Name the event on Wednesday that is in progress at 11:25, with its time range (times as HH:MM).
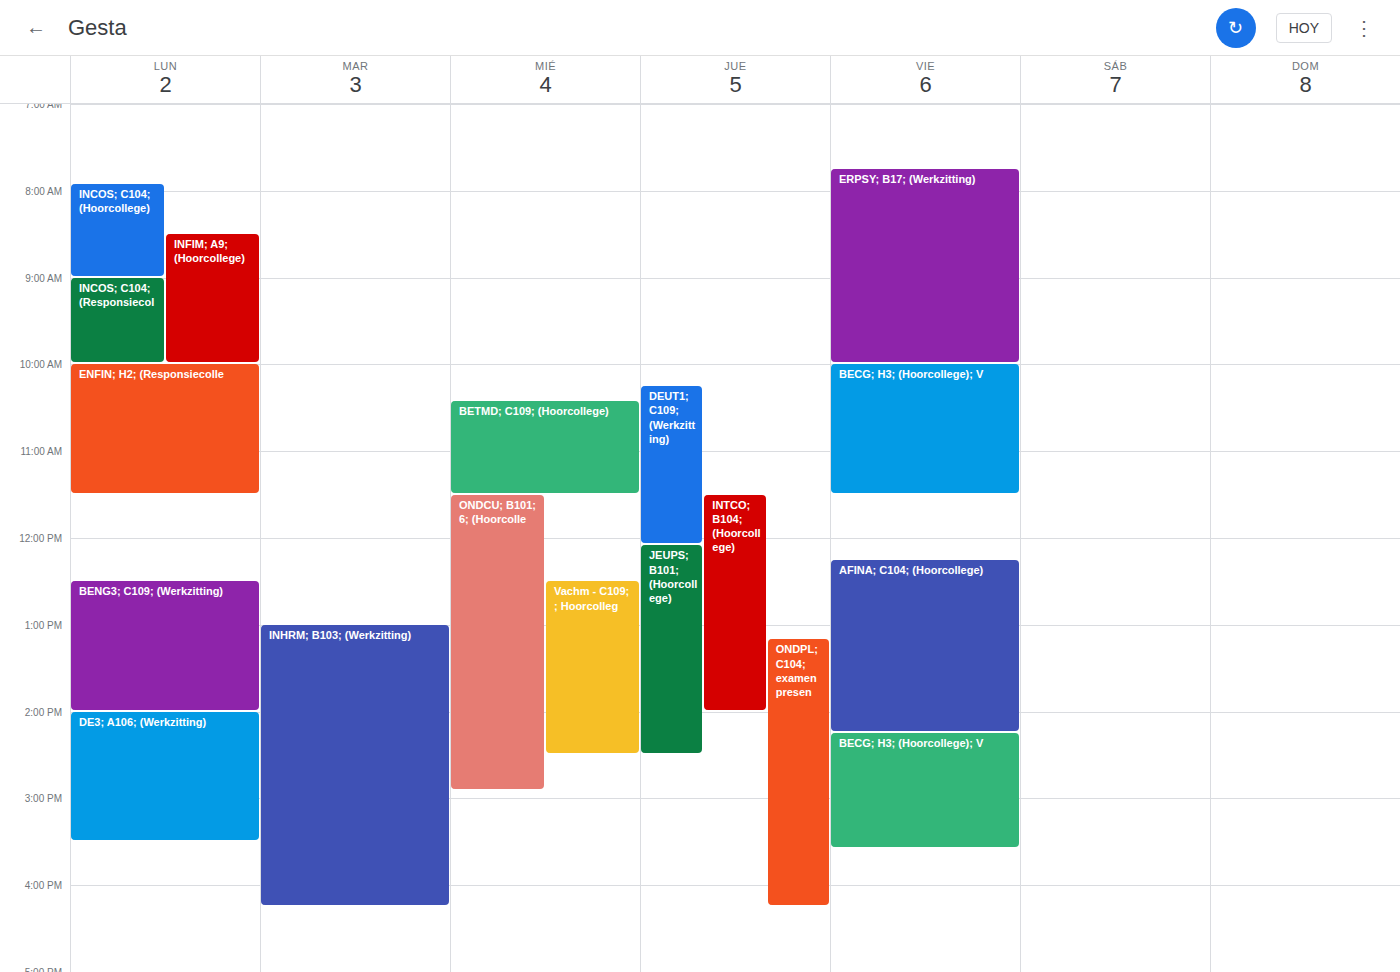
"BETMD; C109; (Hoorcollege)", 10:25 to 11:30